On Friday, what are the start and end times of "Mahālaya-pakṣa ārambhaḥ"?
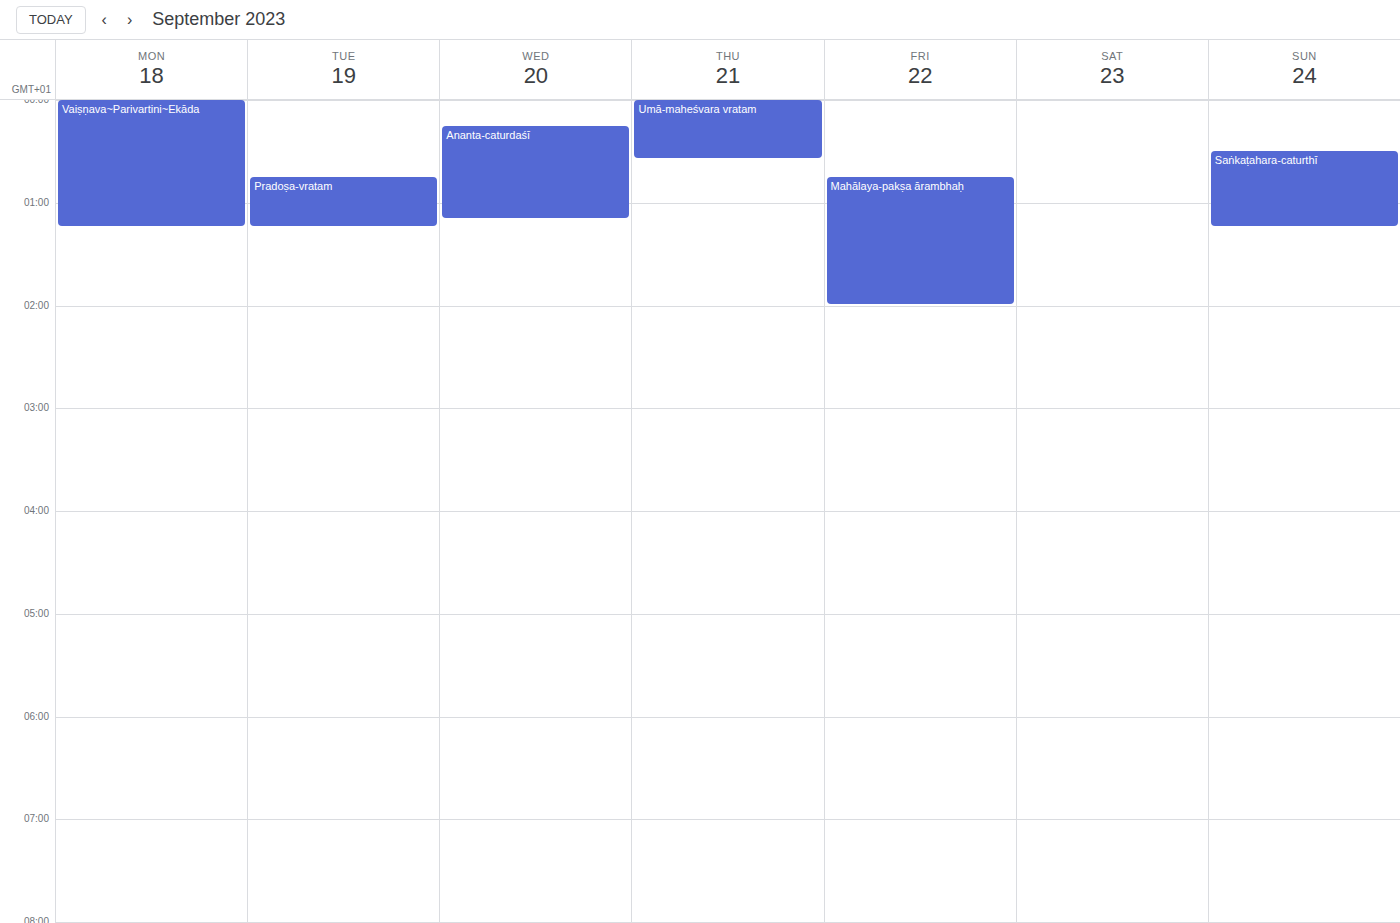
12:45 AM to 2:00 AM